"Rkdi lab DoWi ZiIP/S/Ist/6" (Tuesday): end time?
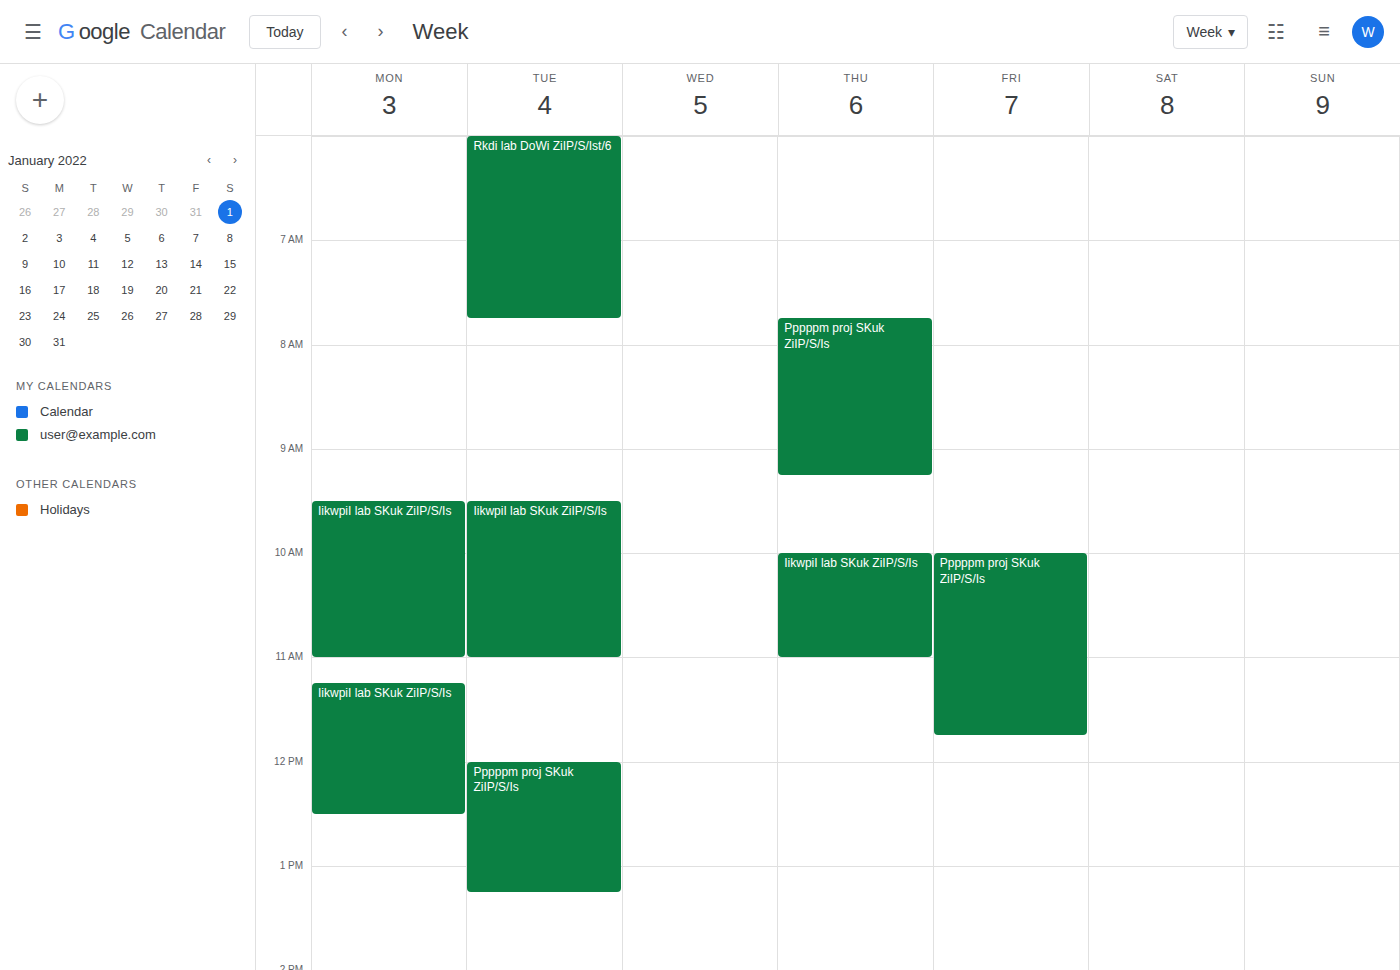
07:45